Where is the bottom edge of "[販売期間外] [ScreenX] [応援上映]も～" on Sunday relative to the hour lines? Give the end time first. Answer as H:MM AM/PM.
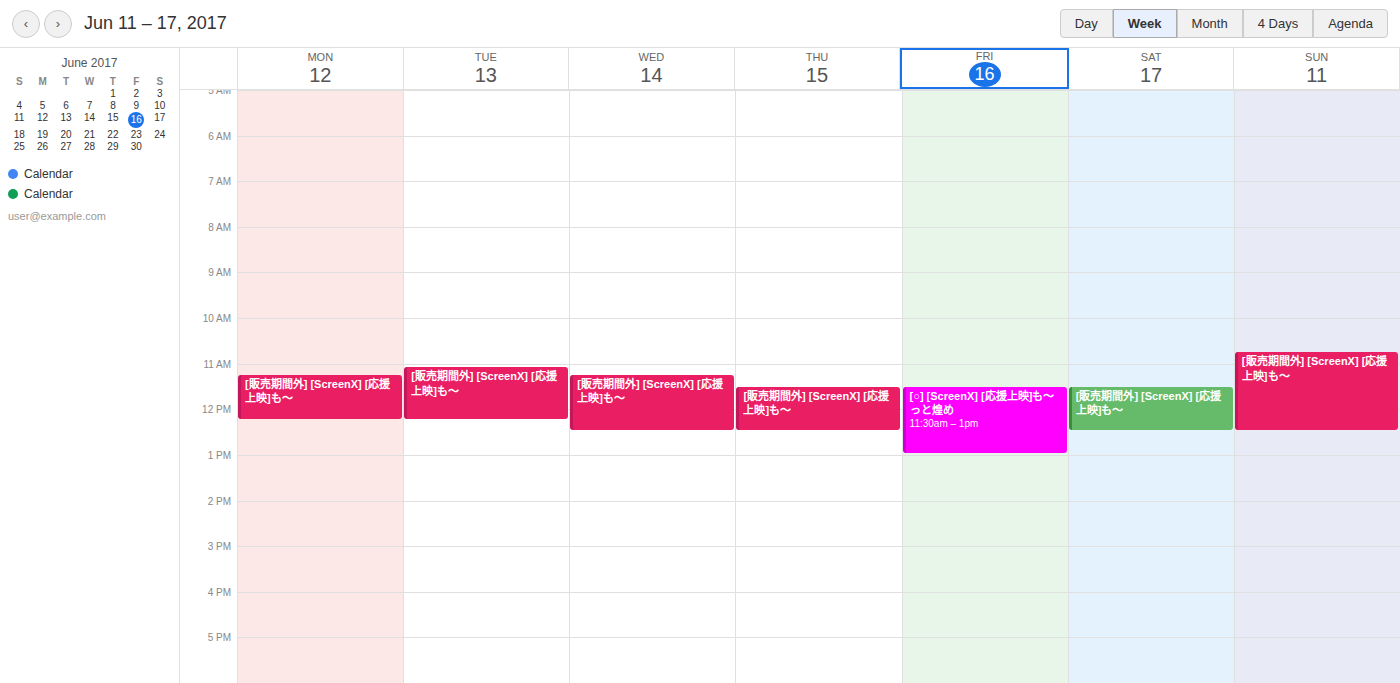
12:30 PM -- halfway between the 12 PM and 1 PM lines.